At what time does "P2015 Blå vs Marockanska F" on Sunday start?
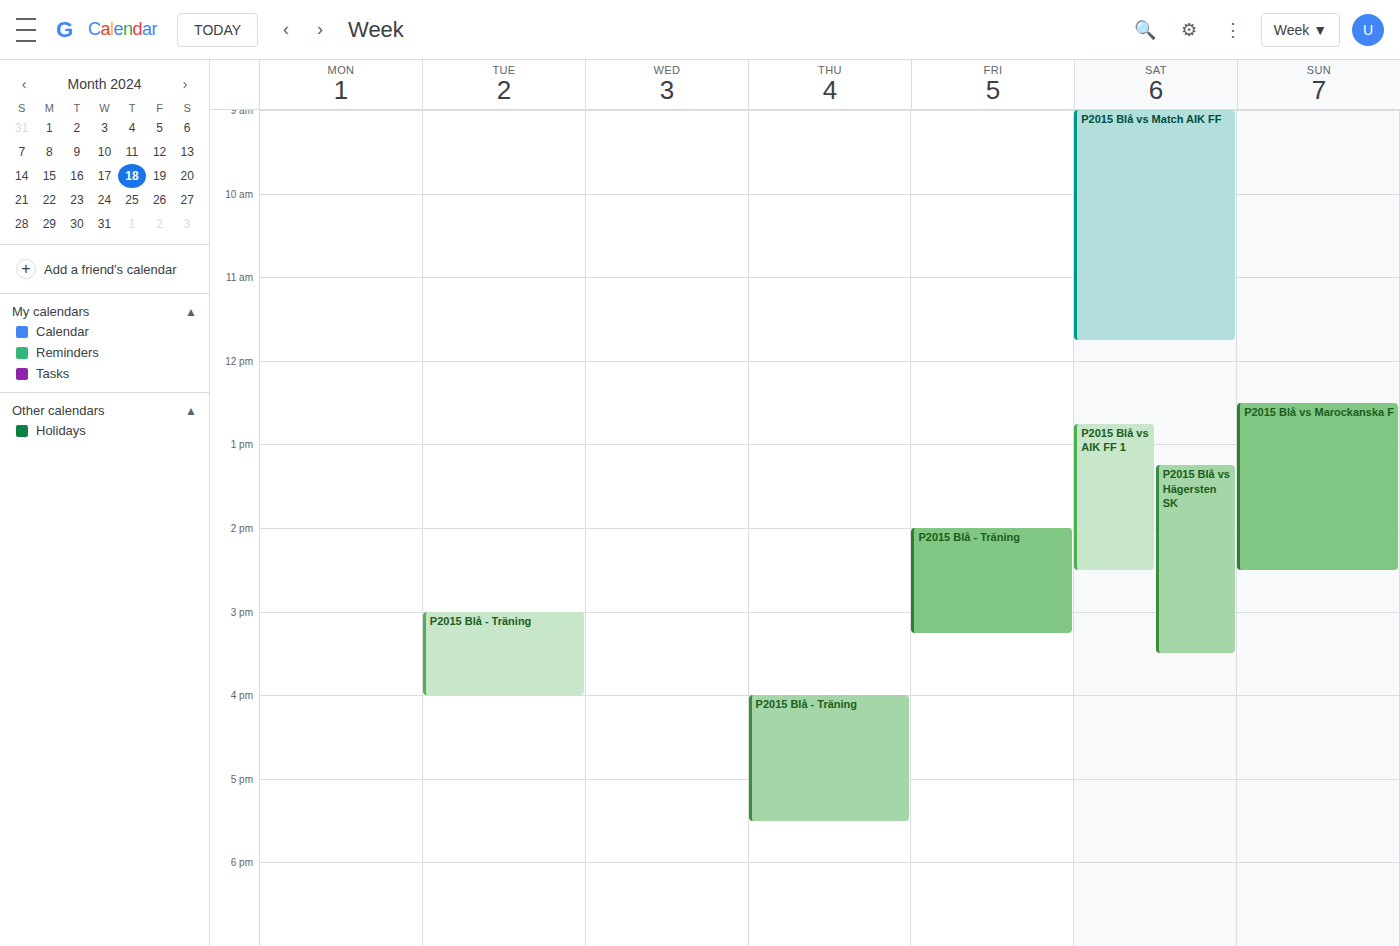
12:30 PM